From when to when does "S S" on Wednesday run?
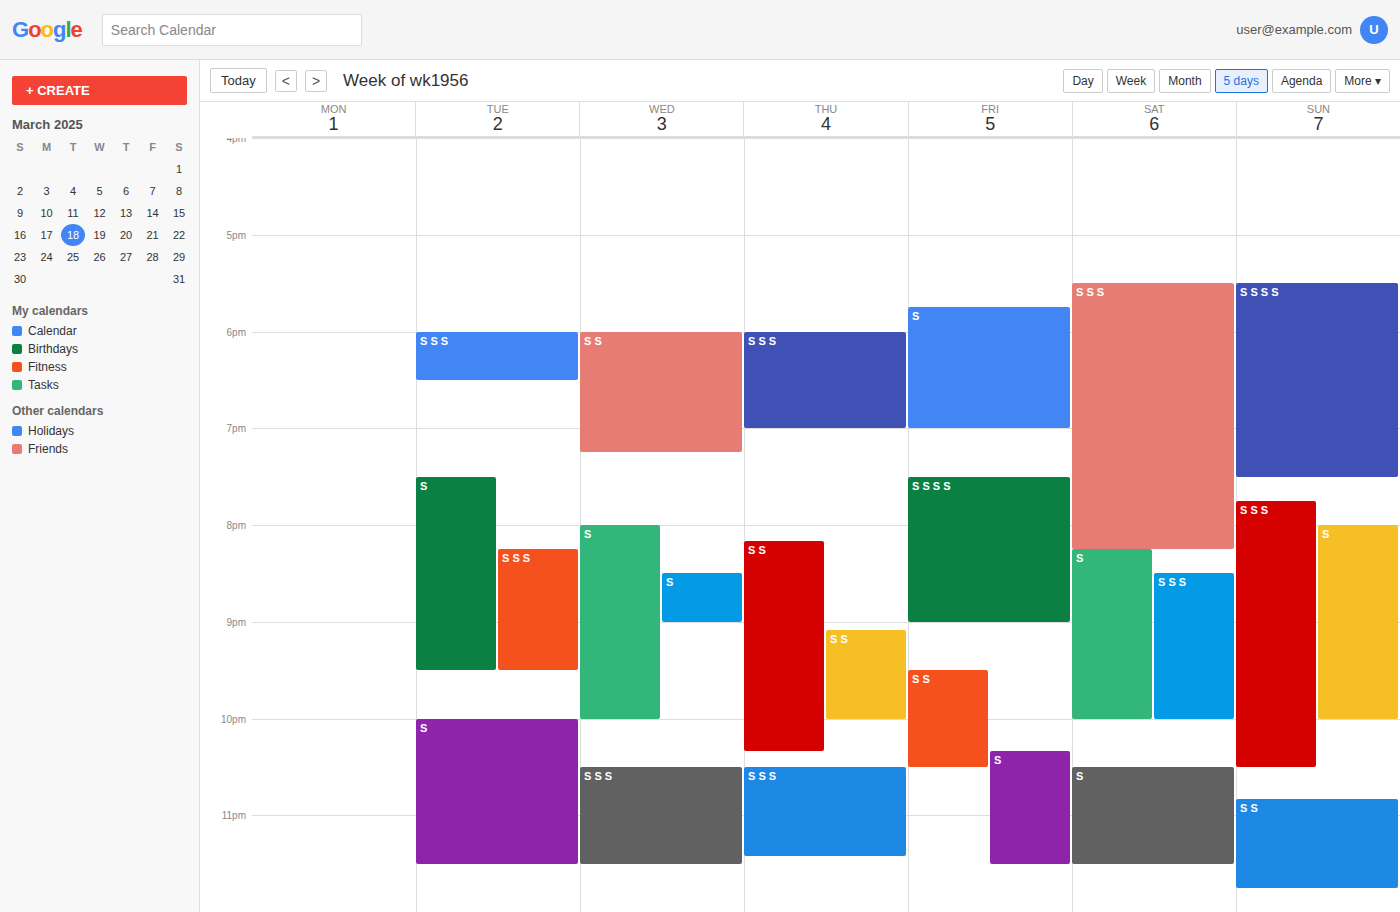
6:00 PM to 7:15 PM